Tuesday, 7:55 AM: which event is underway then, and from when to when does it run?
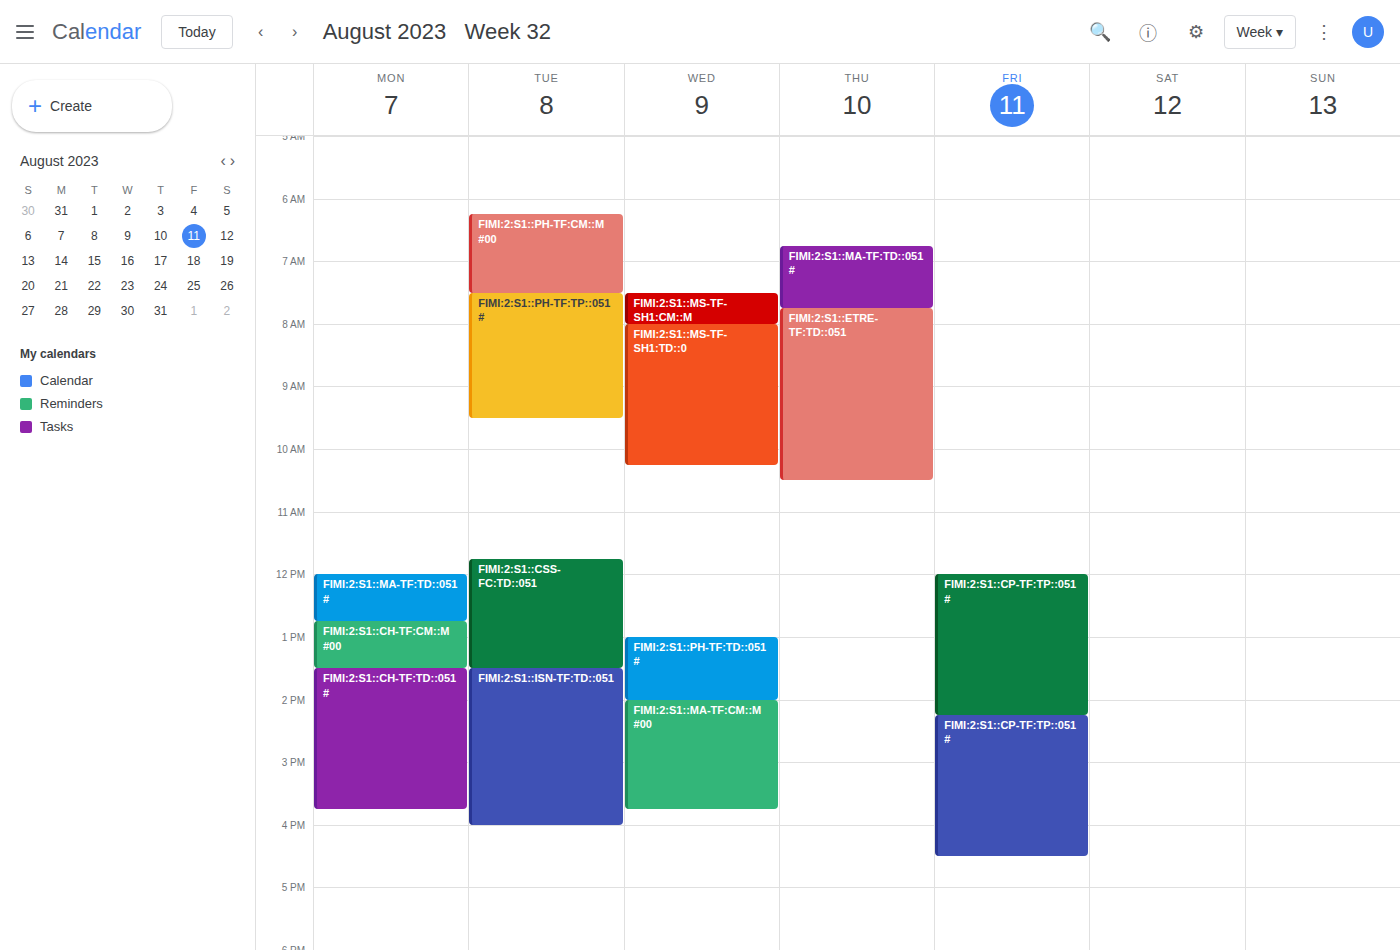
"FIMI:2:S1::PH-TF:TP::051 #", 7:30 AM to 9:30 AM